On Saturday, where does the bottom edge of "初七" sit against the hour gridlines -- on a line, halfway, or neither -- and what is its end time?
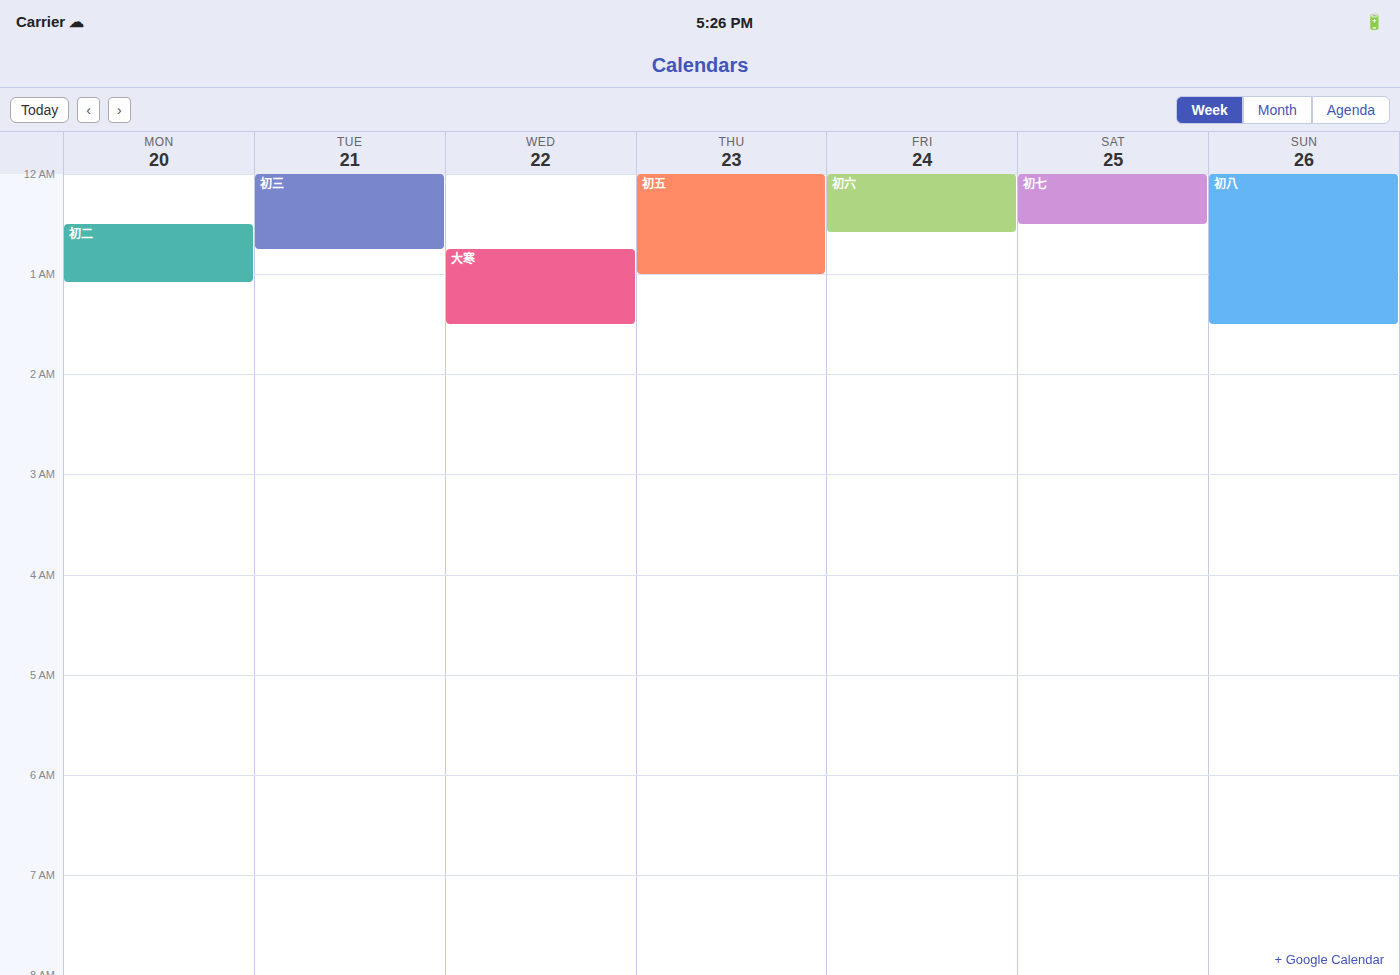
12:30 AM -- halfway between the 12 AM and 1 AM lines.